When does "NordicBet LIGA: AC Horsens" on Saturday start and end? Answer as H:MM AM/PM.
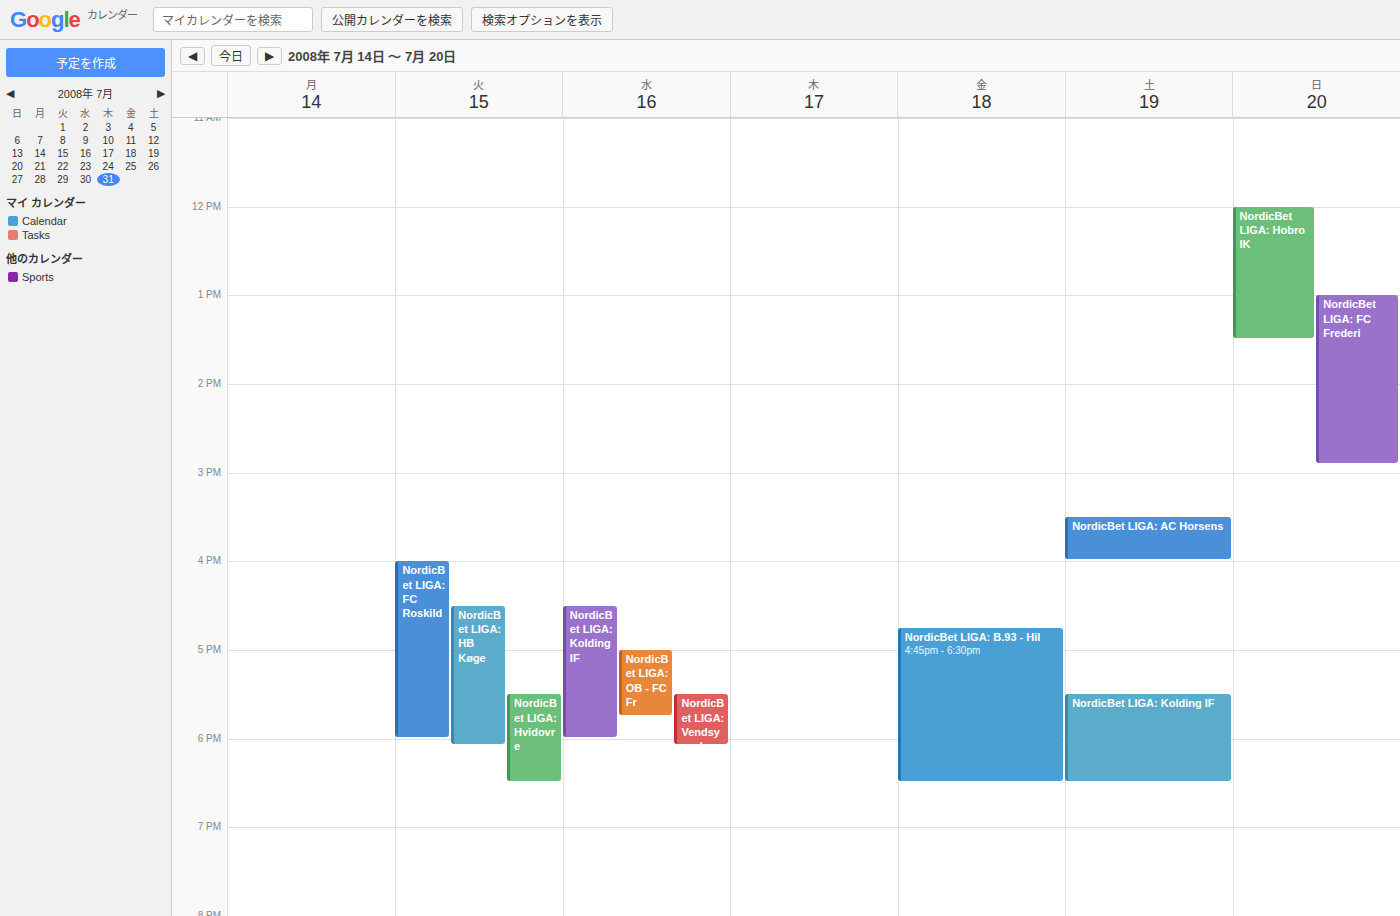
3:30 PM to 4:00 PM